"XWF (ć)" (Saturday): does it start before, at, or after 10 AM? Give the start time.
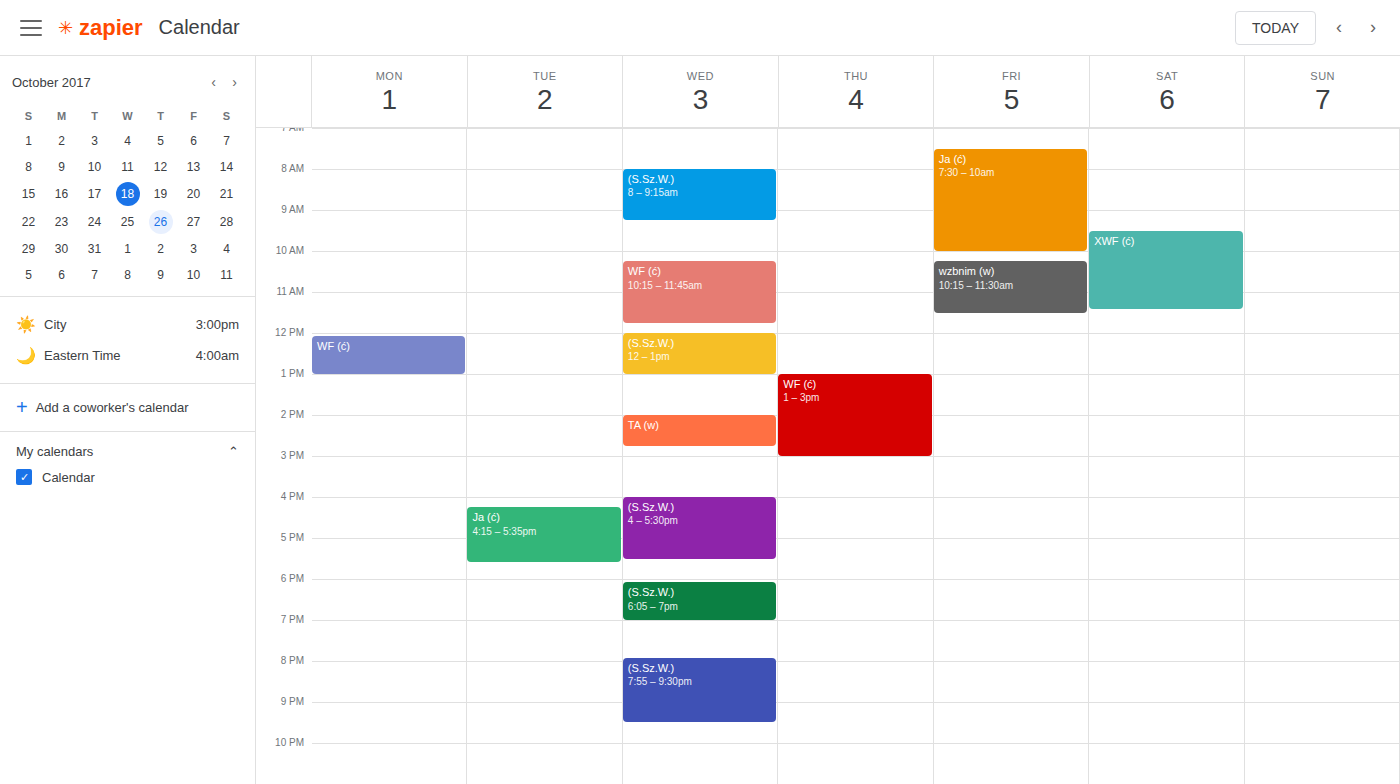
9:30 AM -- before 10 AM, 30 minutes above the 10 AM line.